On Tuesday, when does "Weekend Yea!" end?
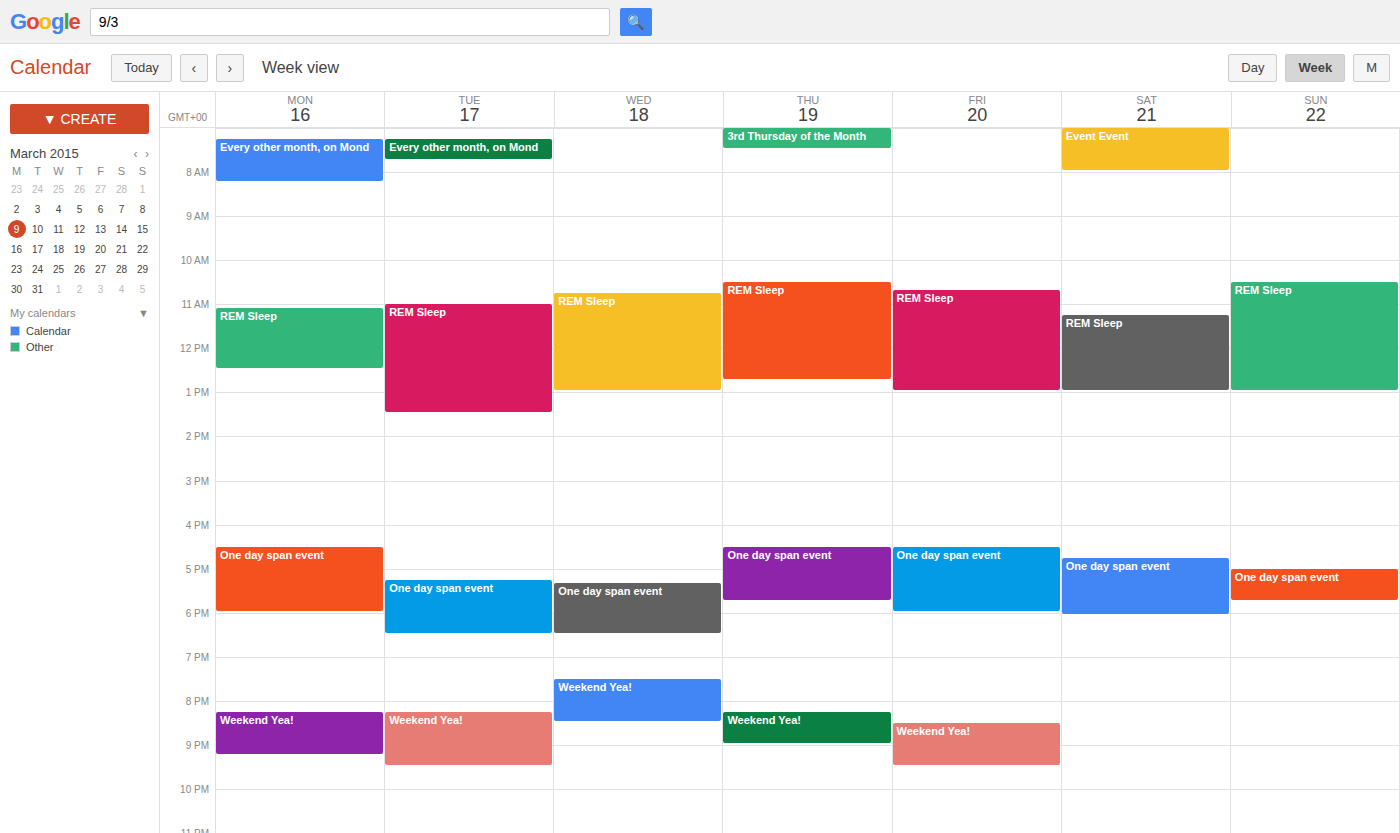
21:30